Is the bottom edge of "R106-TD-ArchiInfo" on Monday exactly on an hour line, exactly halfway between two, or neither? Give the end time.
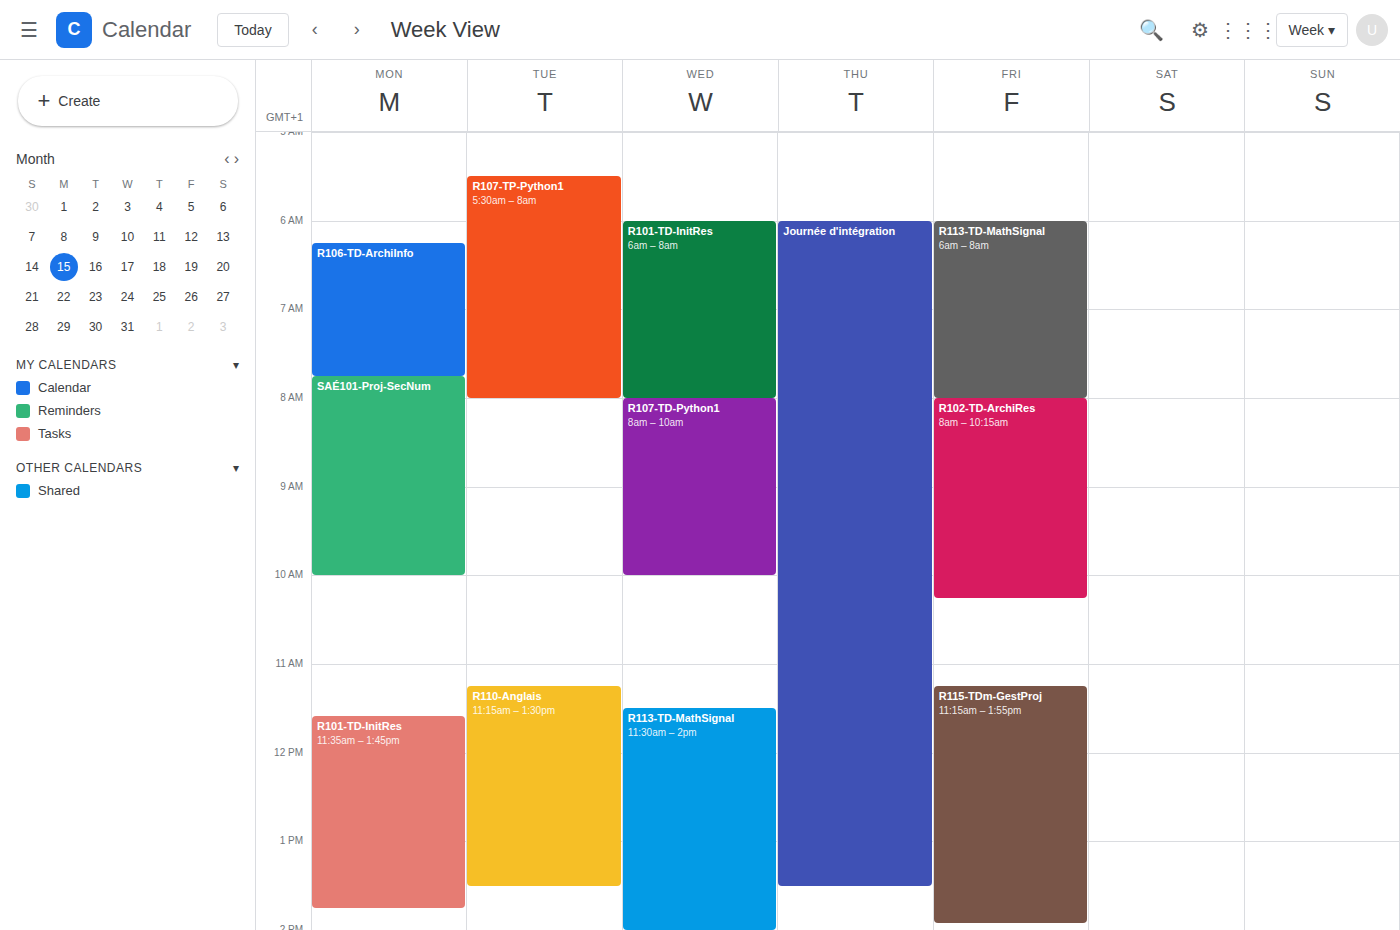
7:45 AM -- neither: three quarters of the way from the 7 AM line to the 8 AM line.